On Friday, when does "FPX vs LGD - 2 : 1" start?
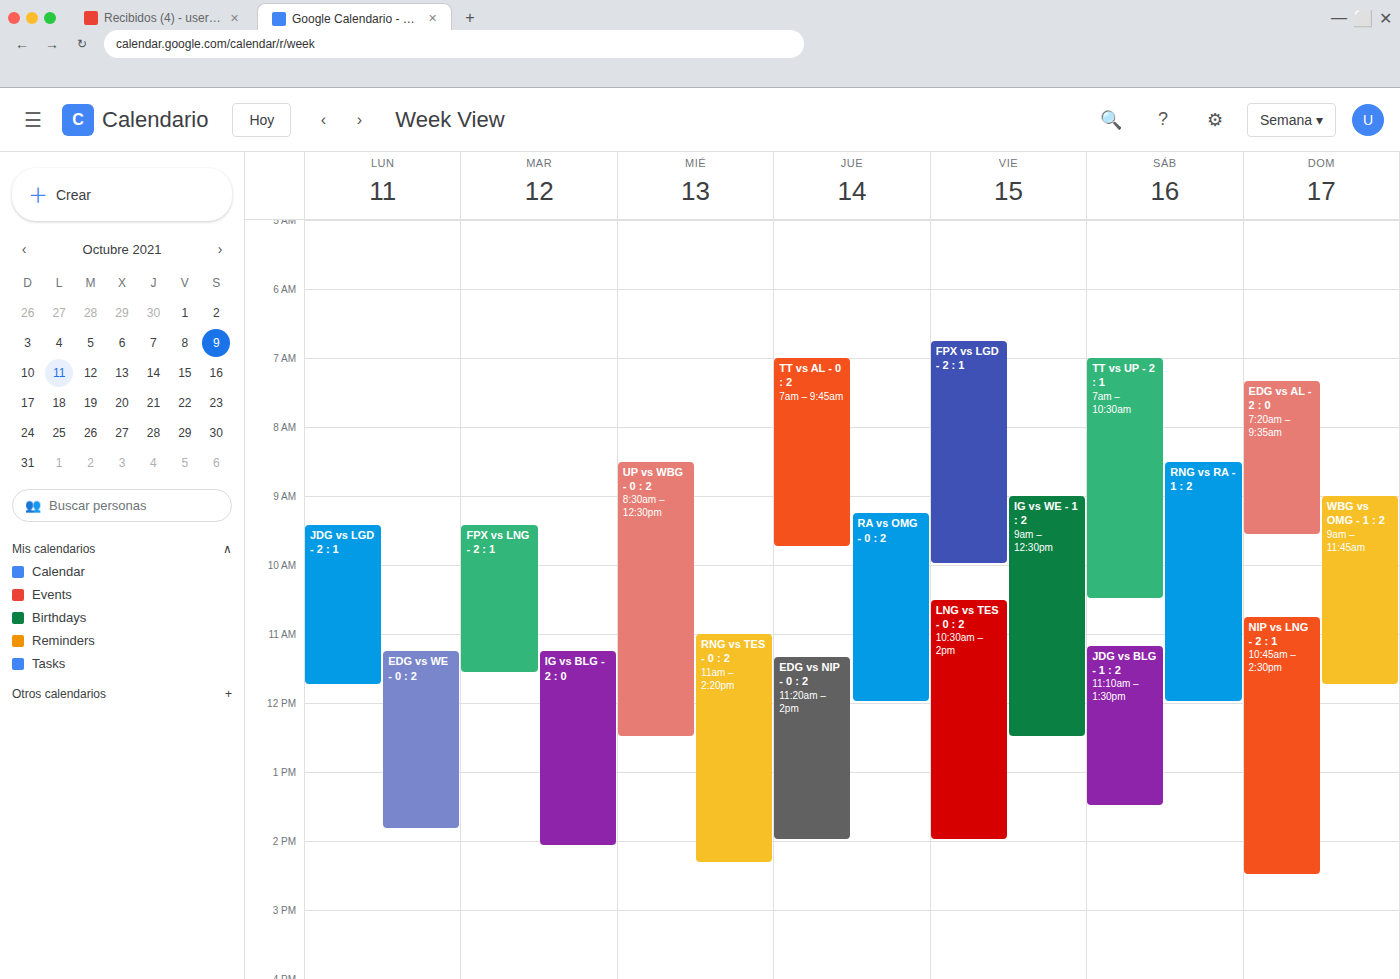
6:45 AM